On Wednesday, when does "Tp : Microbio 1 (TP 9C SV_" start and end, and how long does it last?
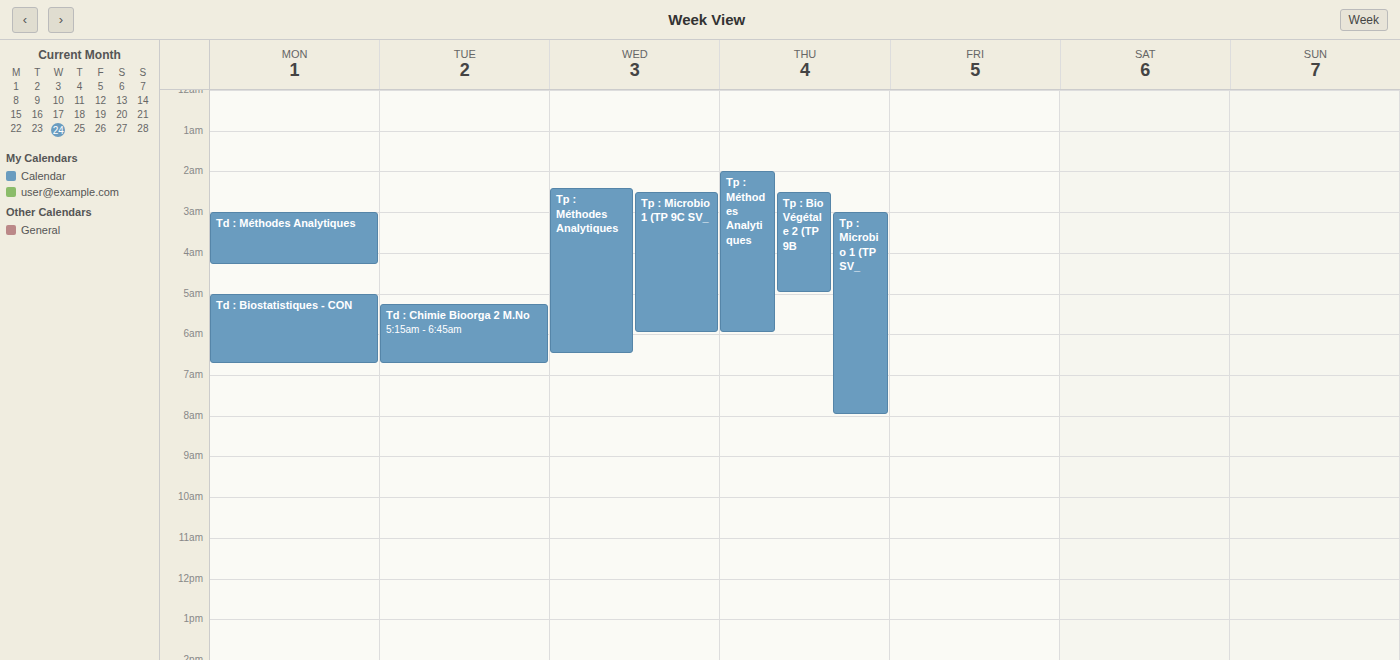
2:30 AM to 6:00 AM, 3 hours 30 minutes